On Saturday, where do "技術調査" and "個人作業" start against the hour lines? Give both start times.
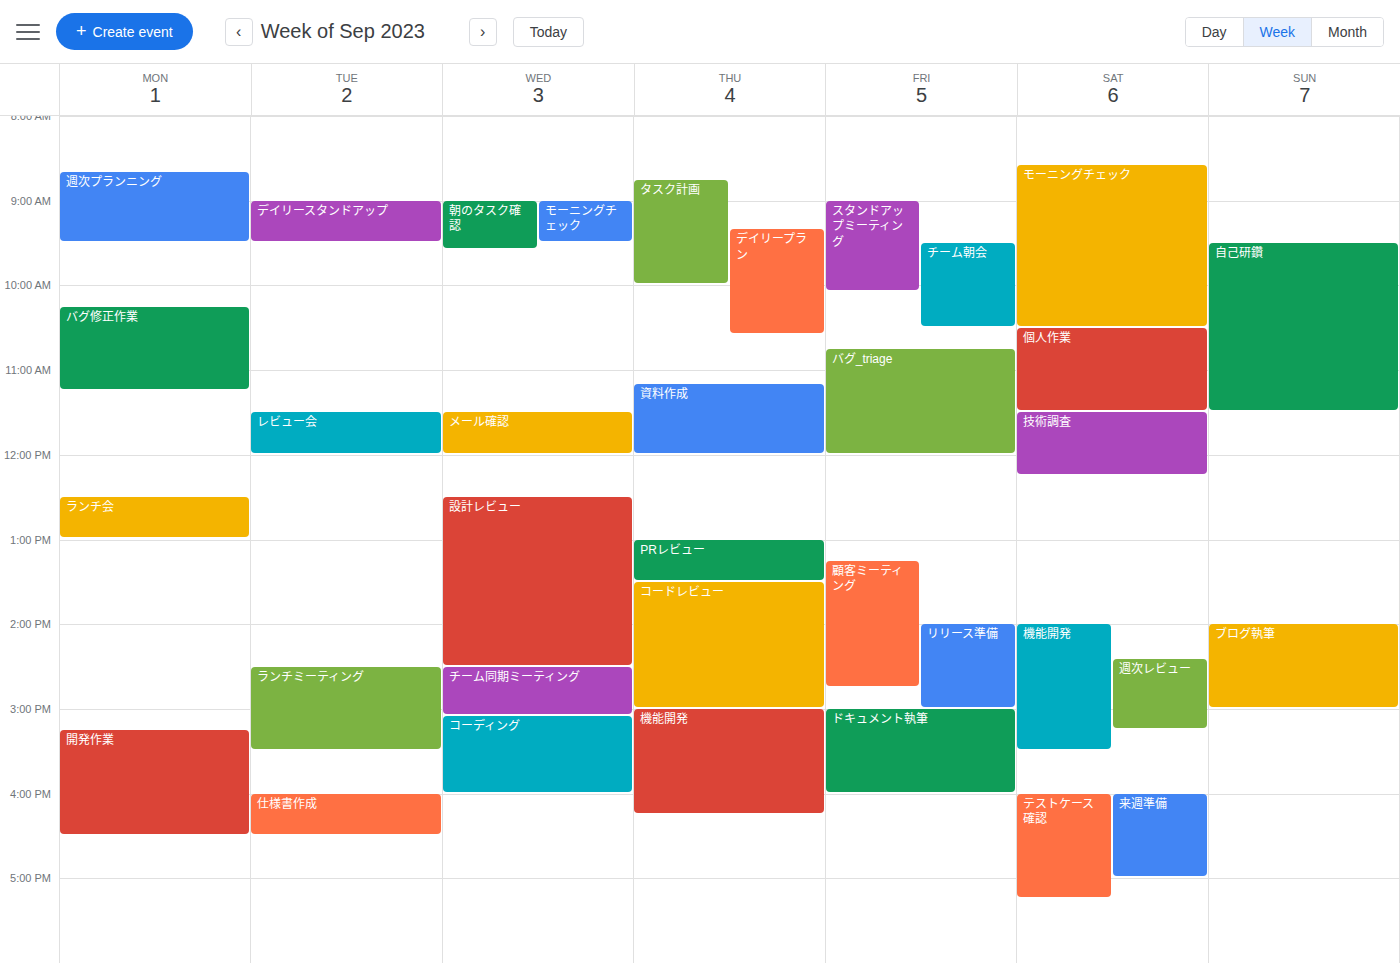
"技術調査": 11:30 AM, halfway between the 11 AM and 12 PM lines. "個人作業": 10:30 AM, halfway between the 10 AM and 11 AM lines.